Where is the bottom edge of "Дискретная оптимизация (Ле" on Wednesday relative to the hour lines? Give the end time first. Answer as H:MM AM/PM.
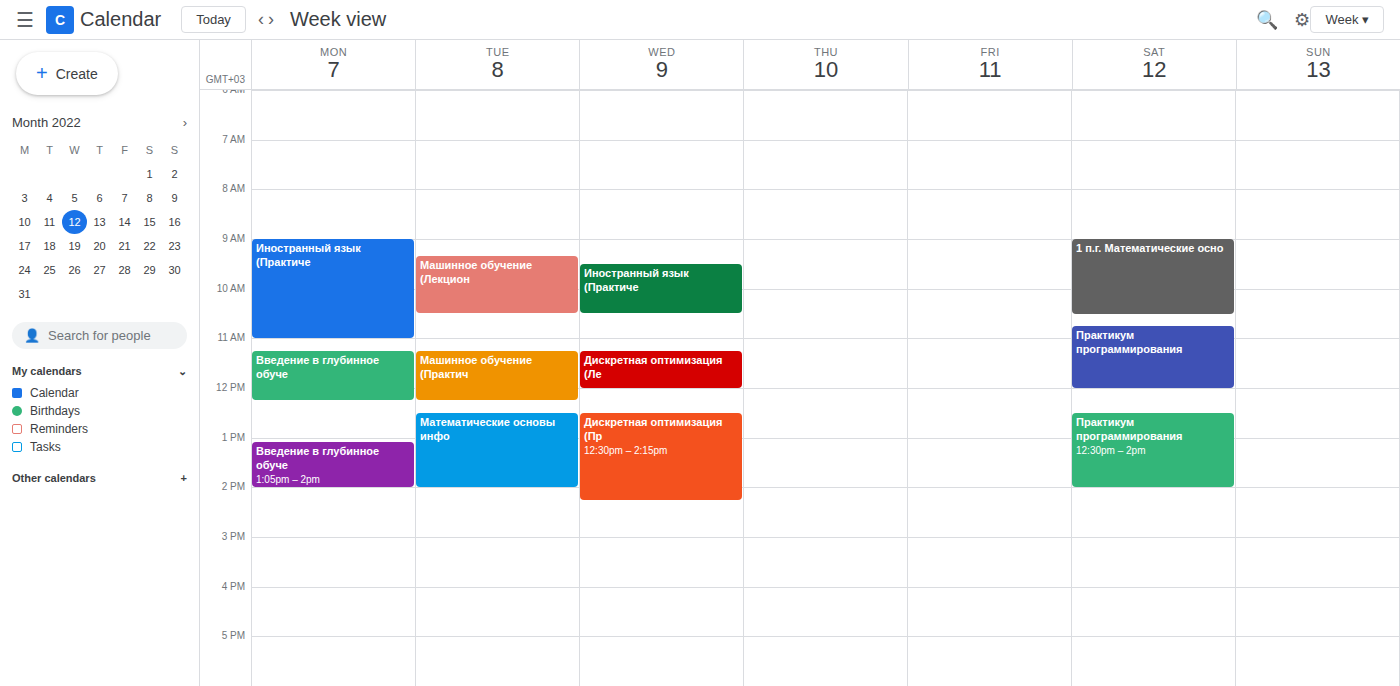
12:00 PM -- exactly on the 12 PM line.